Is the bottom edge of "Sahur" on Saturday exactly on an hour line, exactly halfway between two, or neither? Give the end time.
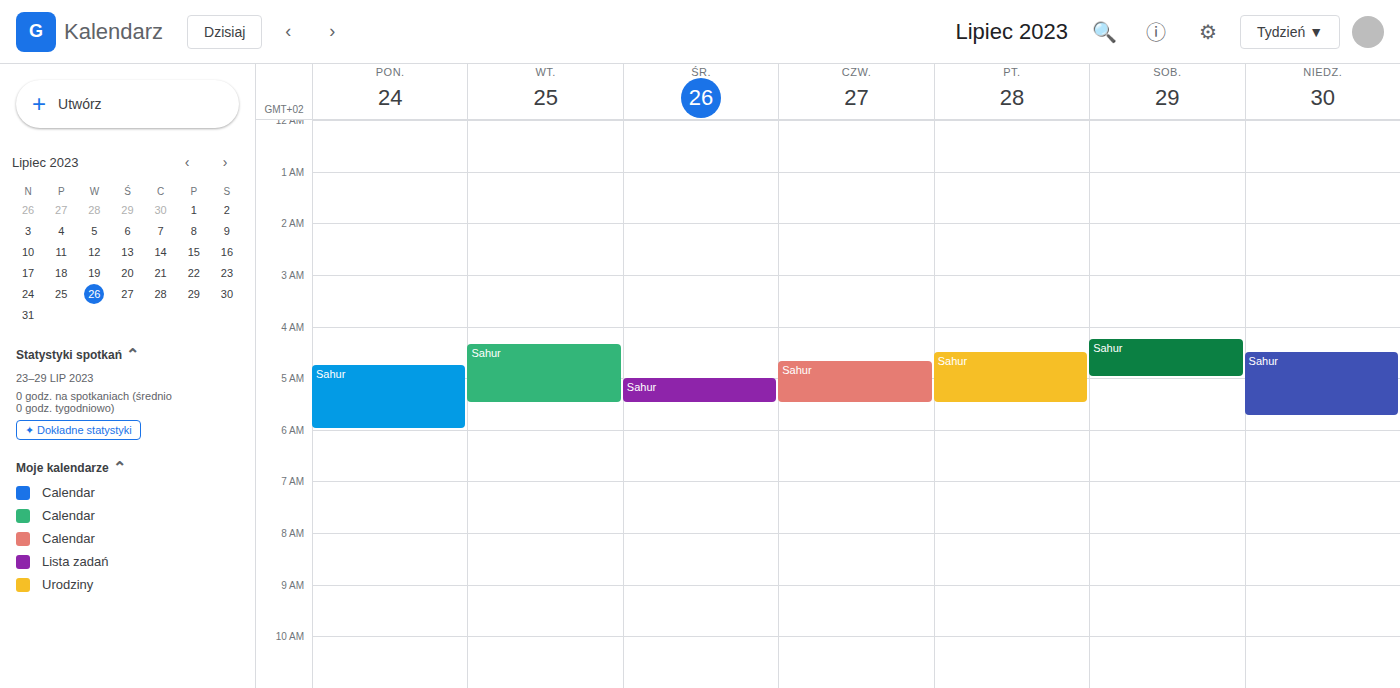
5:00 AM -- exactly on the 5 AM line.